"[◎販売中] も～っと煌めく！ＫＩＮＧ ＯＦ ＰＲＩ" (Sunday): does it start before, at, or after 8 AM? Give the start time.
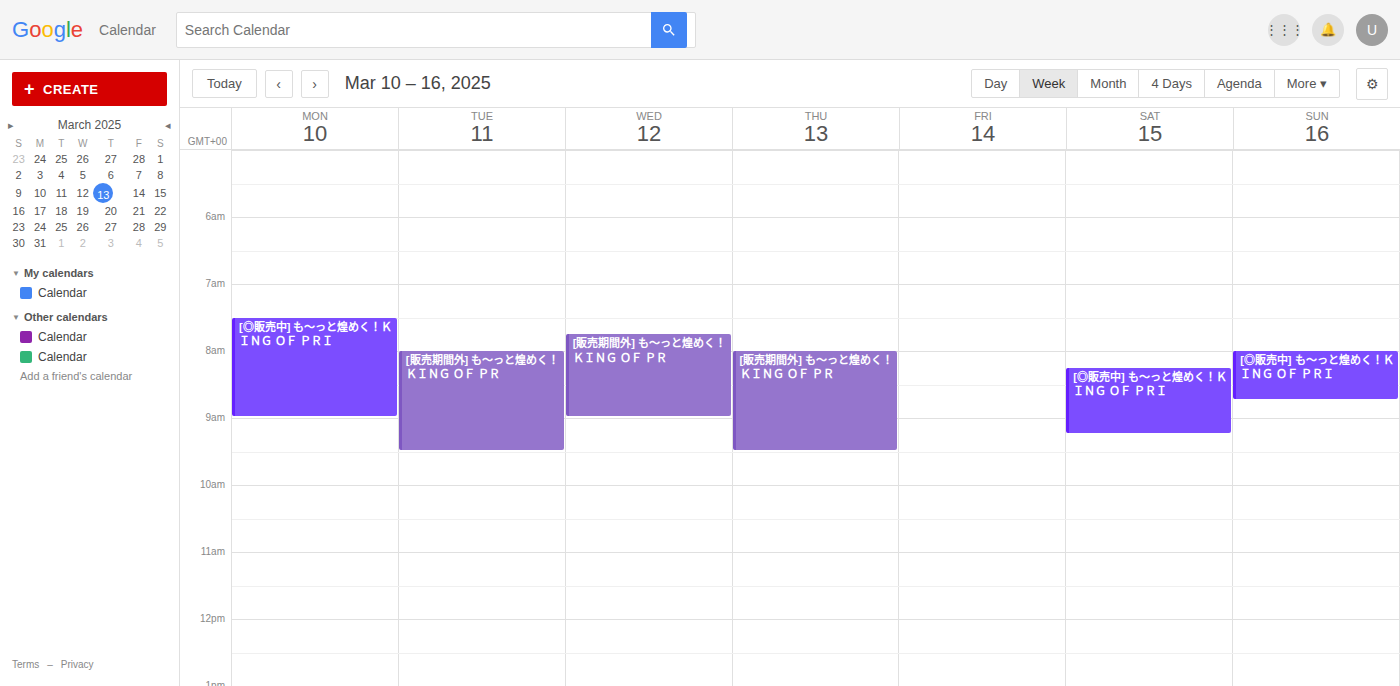
8:00 AM -- exactly at 8 AM, on the 8 AM line.